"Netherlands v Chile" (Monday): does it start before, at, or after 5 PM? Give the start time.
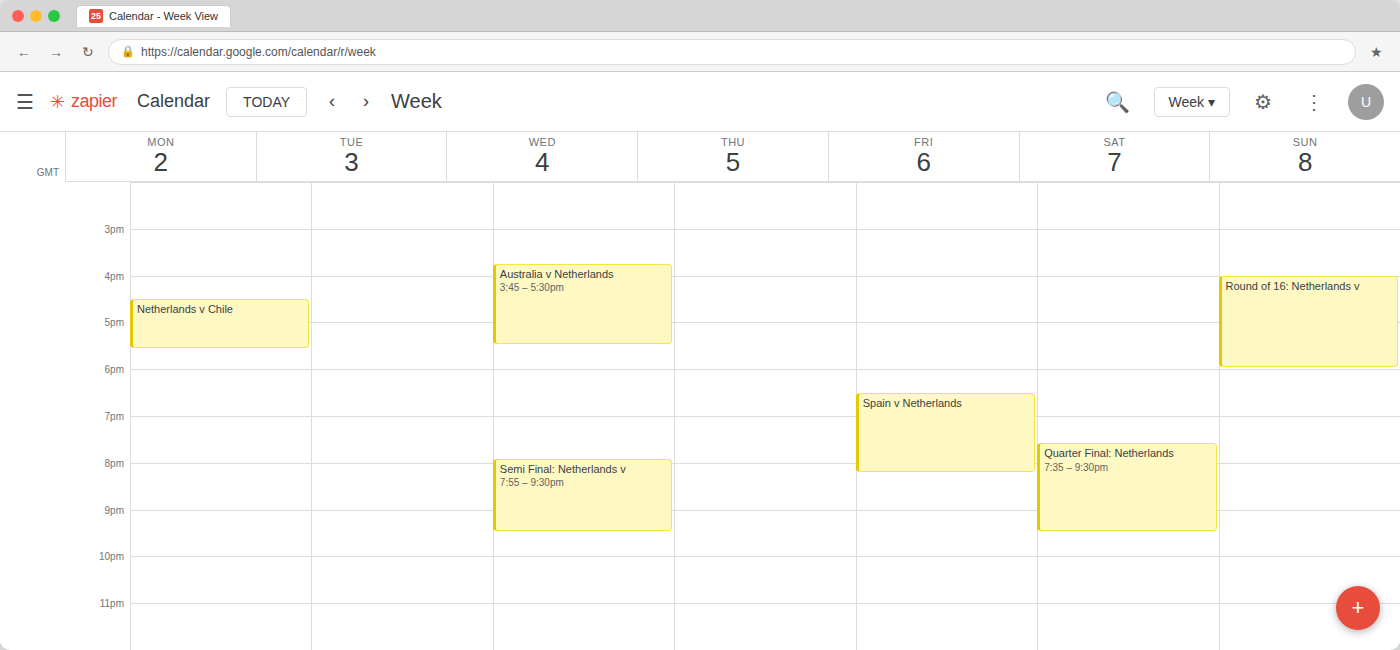
4:30 PM -- before 5 PM, 30 minutes above the 5 PM line.